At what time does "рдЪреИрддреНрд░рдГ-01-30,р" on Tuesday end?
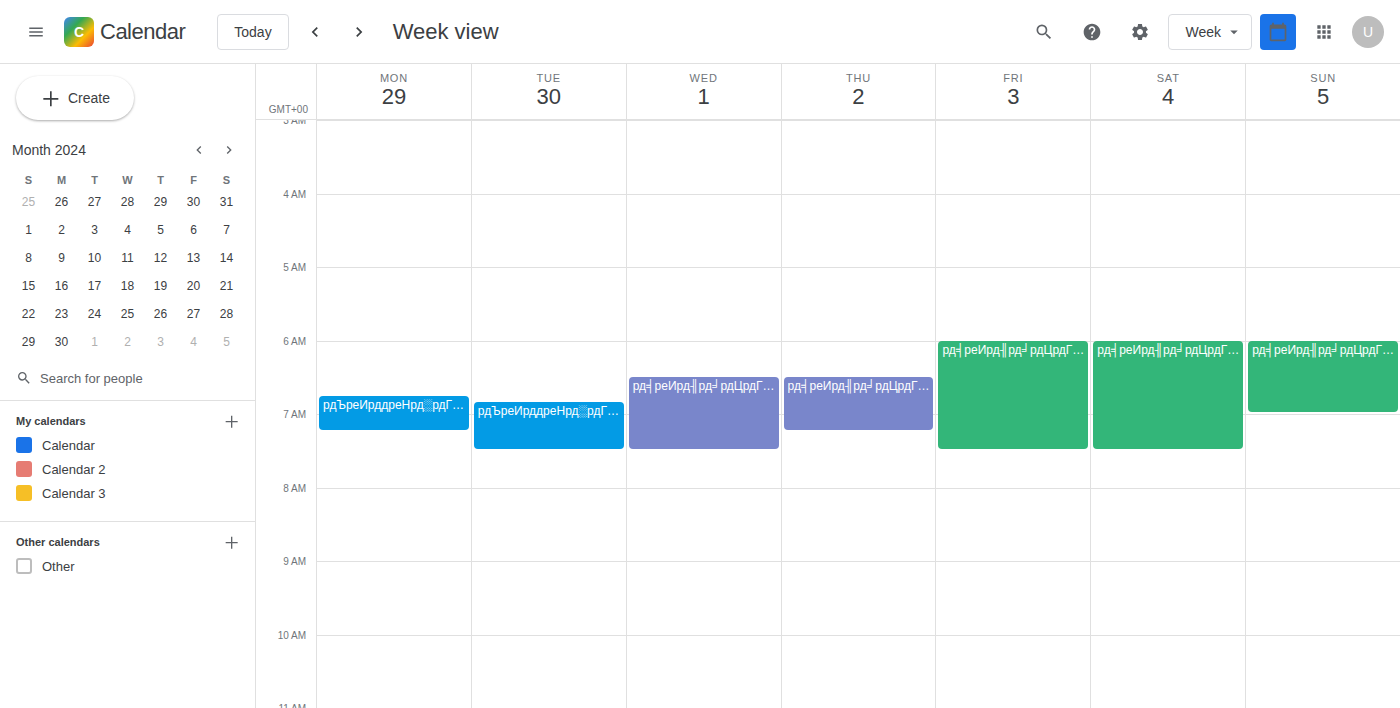
7:30 AM